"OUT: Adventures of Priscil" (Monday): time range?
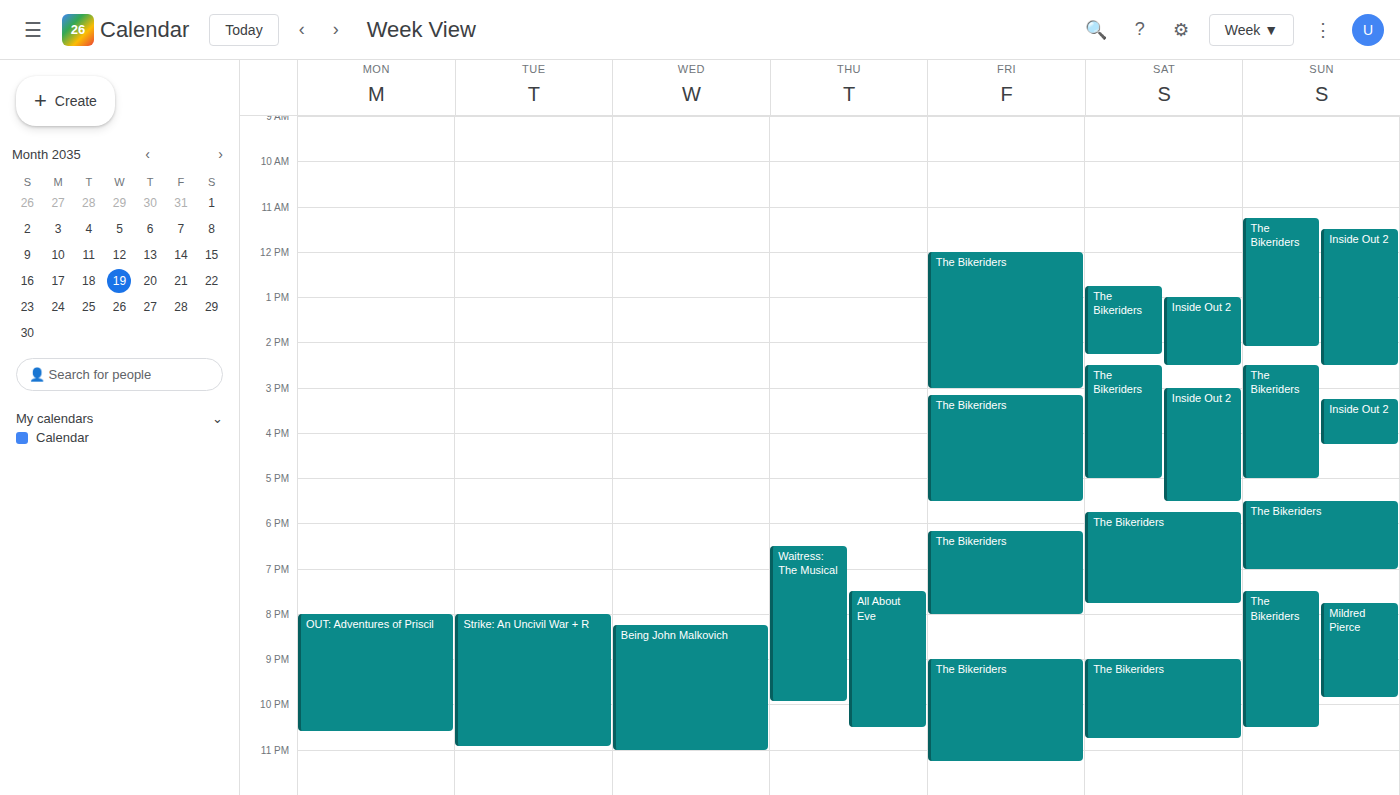
8:00 PM to 10:35 PM